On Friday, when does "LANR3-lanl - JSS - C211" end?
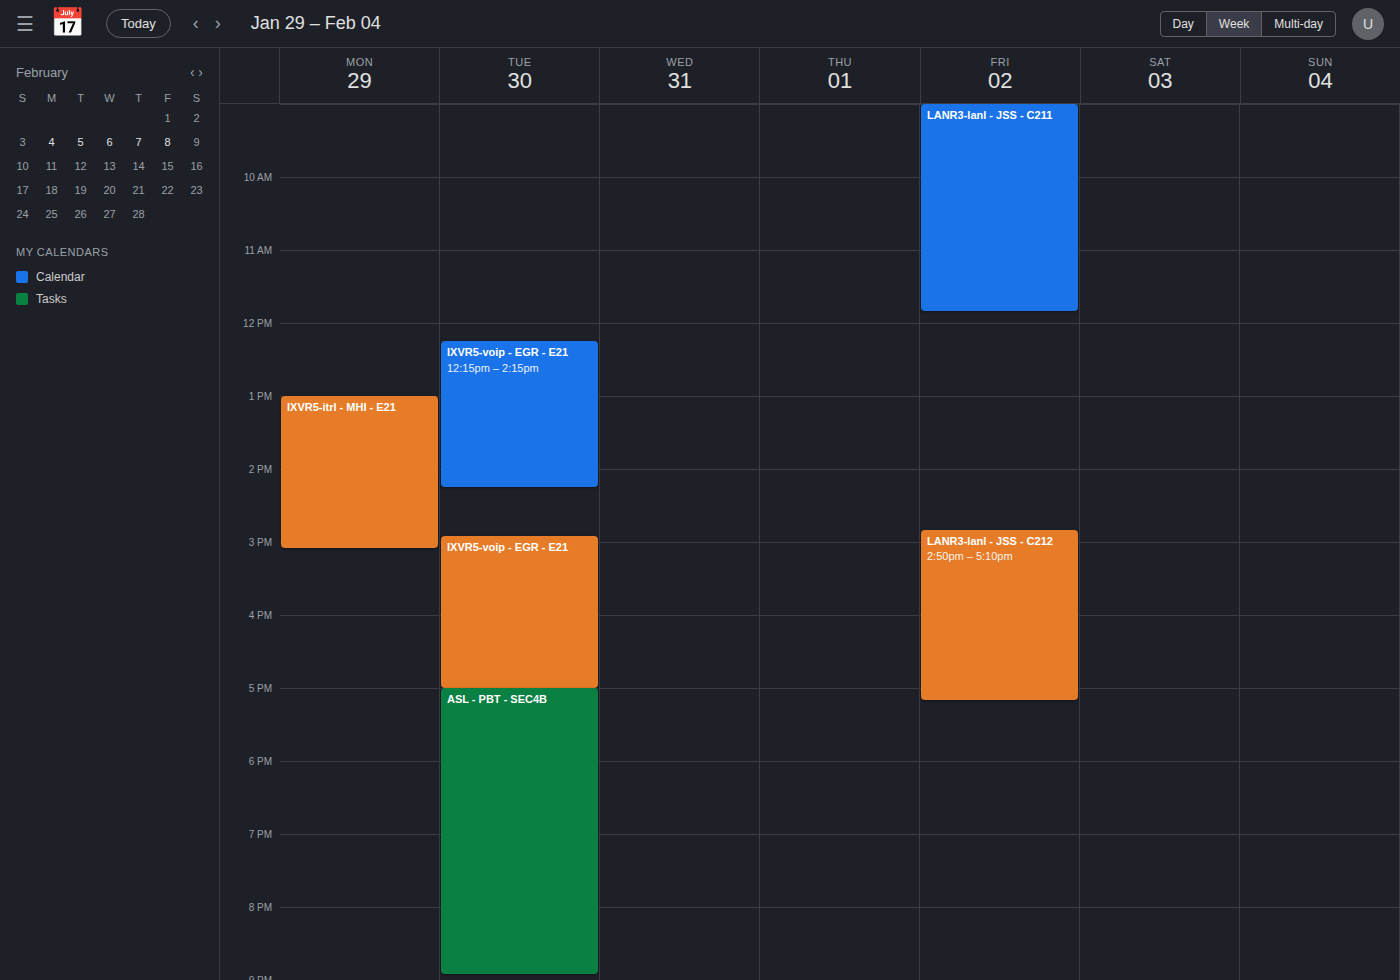
11:50 AM